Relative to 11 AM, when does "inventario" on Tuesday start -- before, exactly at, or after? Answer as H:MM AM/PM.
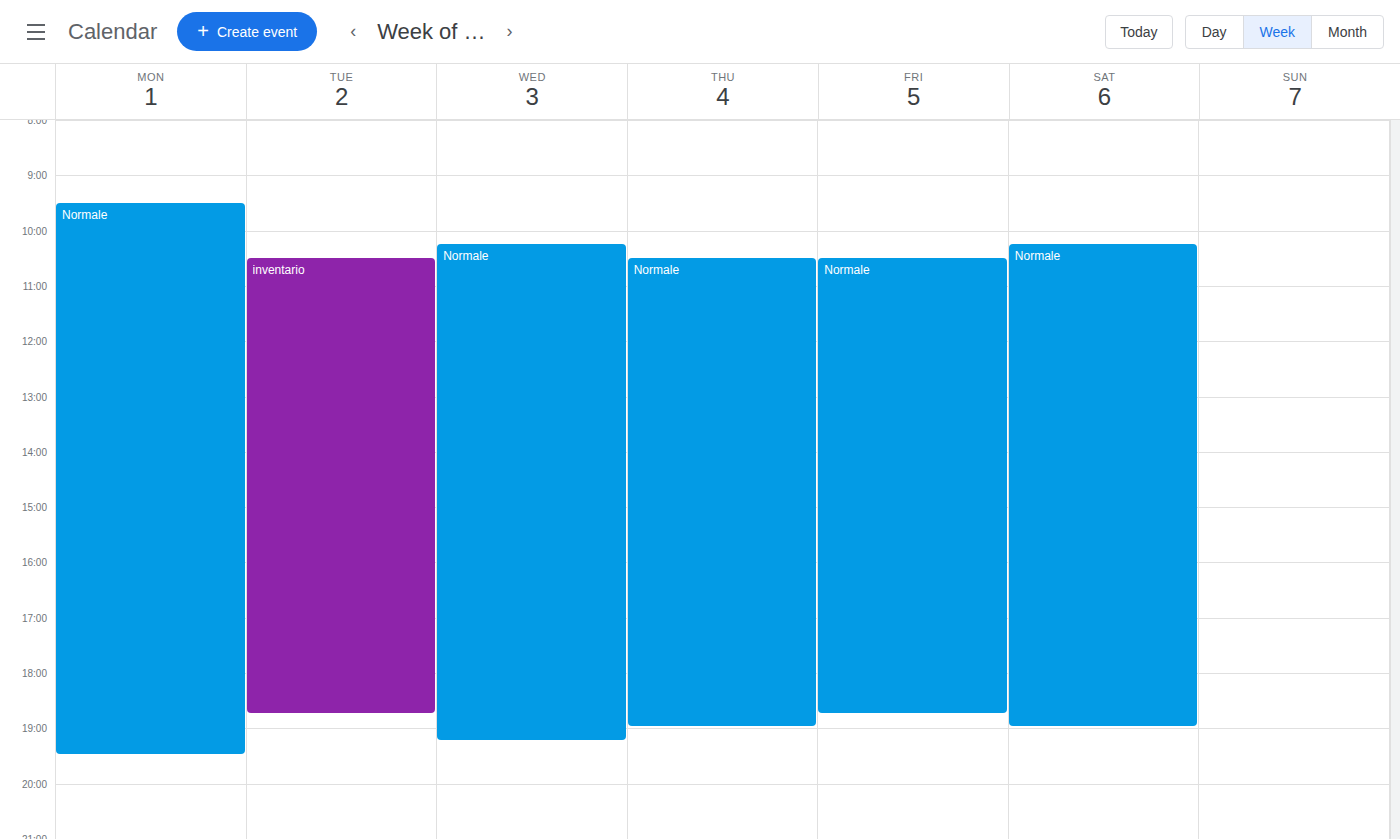
10:30 AM -- before 11 AM, 30 minutes above the 11 AM line.